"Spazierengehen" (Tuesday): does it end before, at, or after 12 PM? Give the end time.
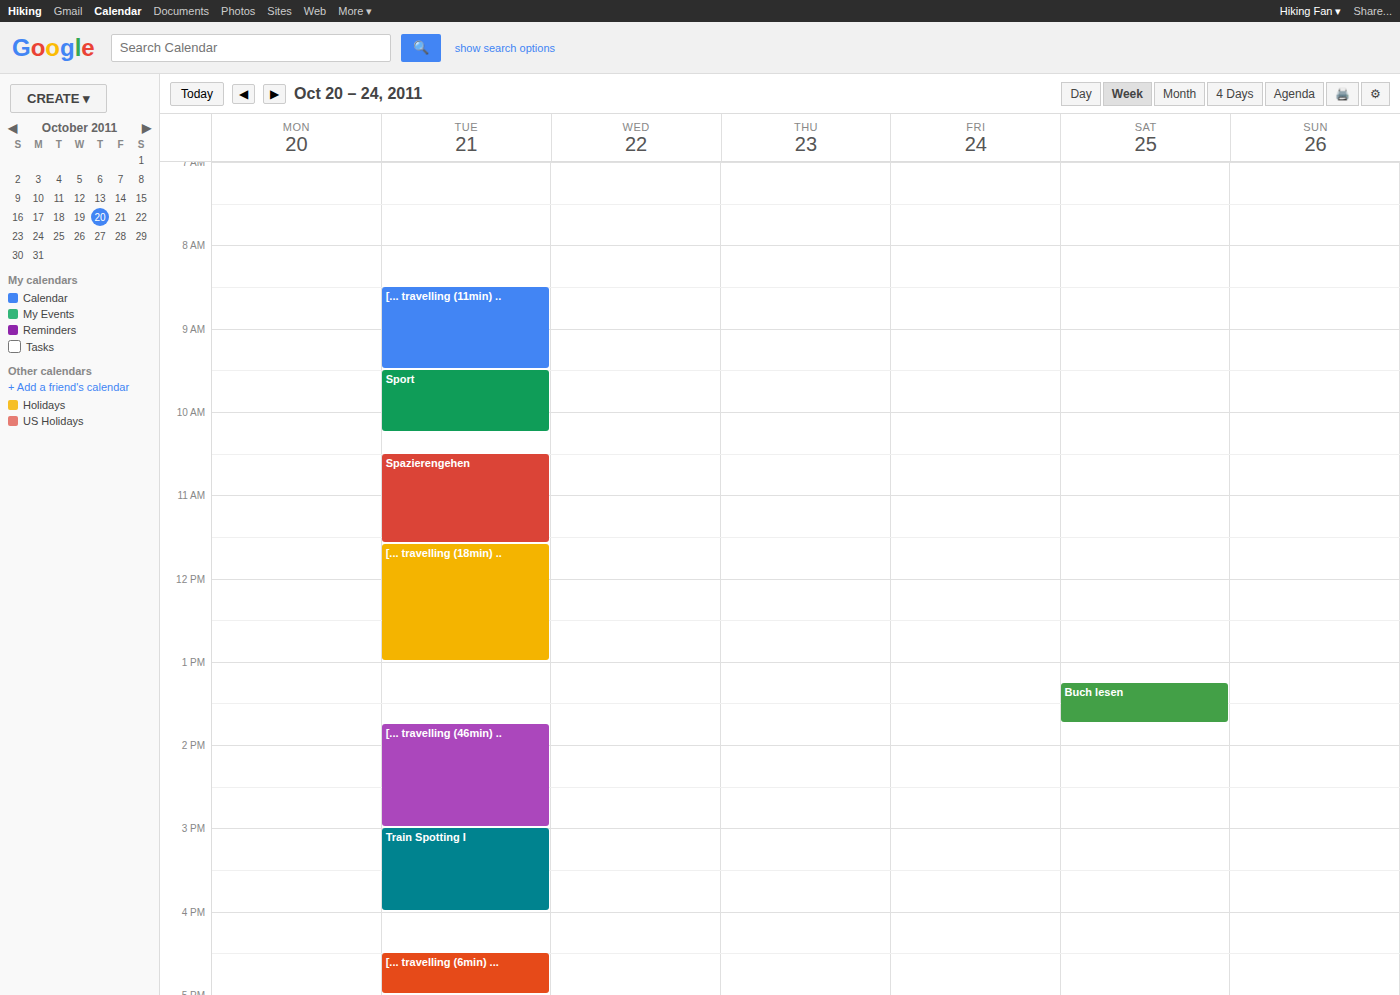
11:35 AM -- before 12 PM, 25 minutes above the 12 PM line.